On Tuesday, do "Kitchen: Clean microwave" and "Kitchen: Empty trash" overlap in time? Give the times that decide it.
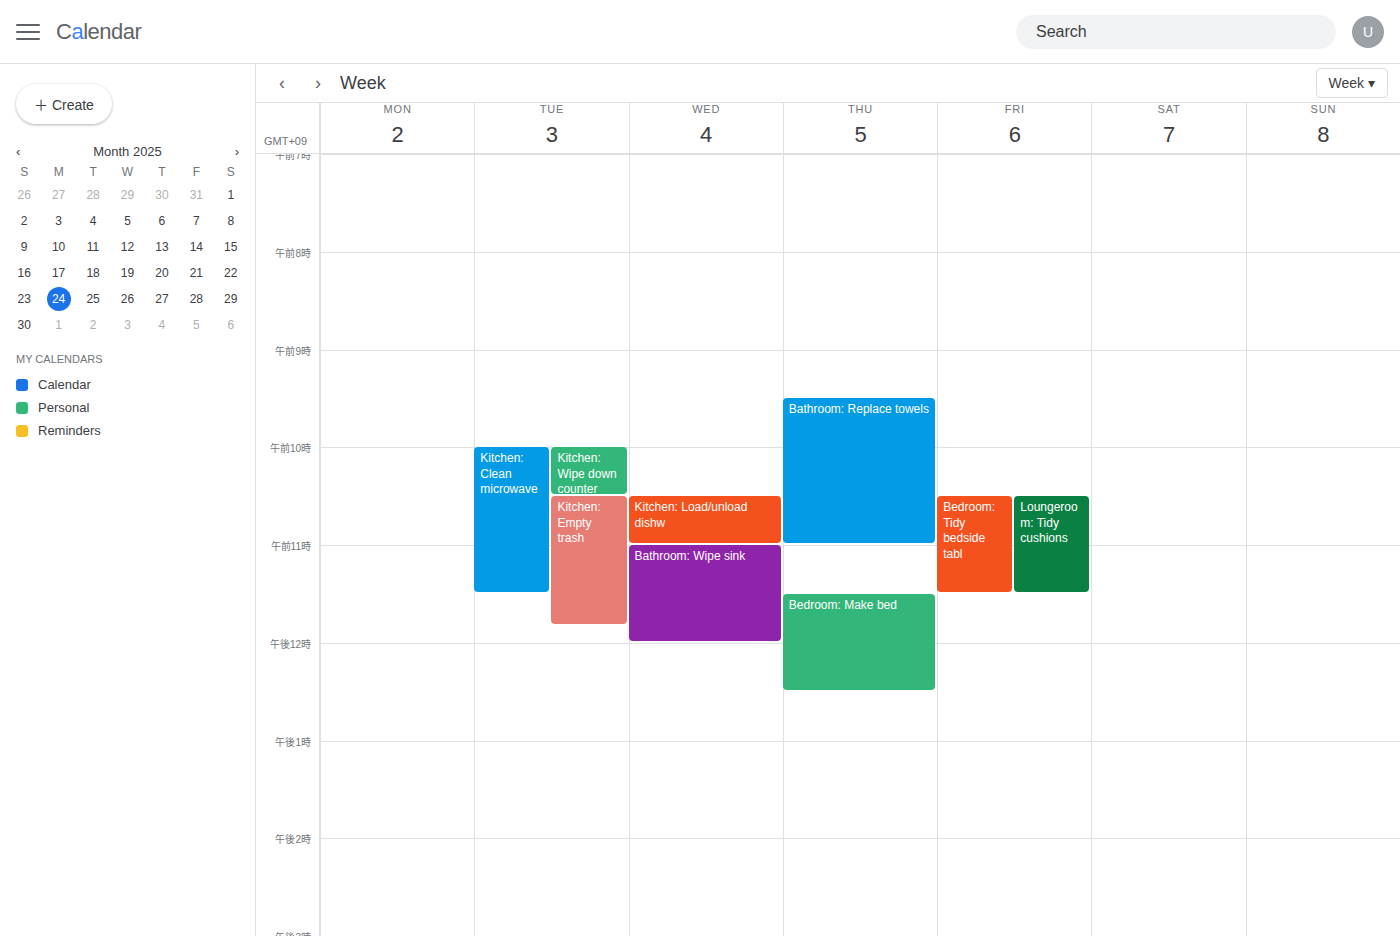
"Kitchen: Empty trash" starts at 10:30 AM, before "Kitchen: Clean microwave" ends at 11:30 AM -- they overlap.